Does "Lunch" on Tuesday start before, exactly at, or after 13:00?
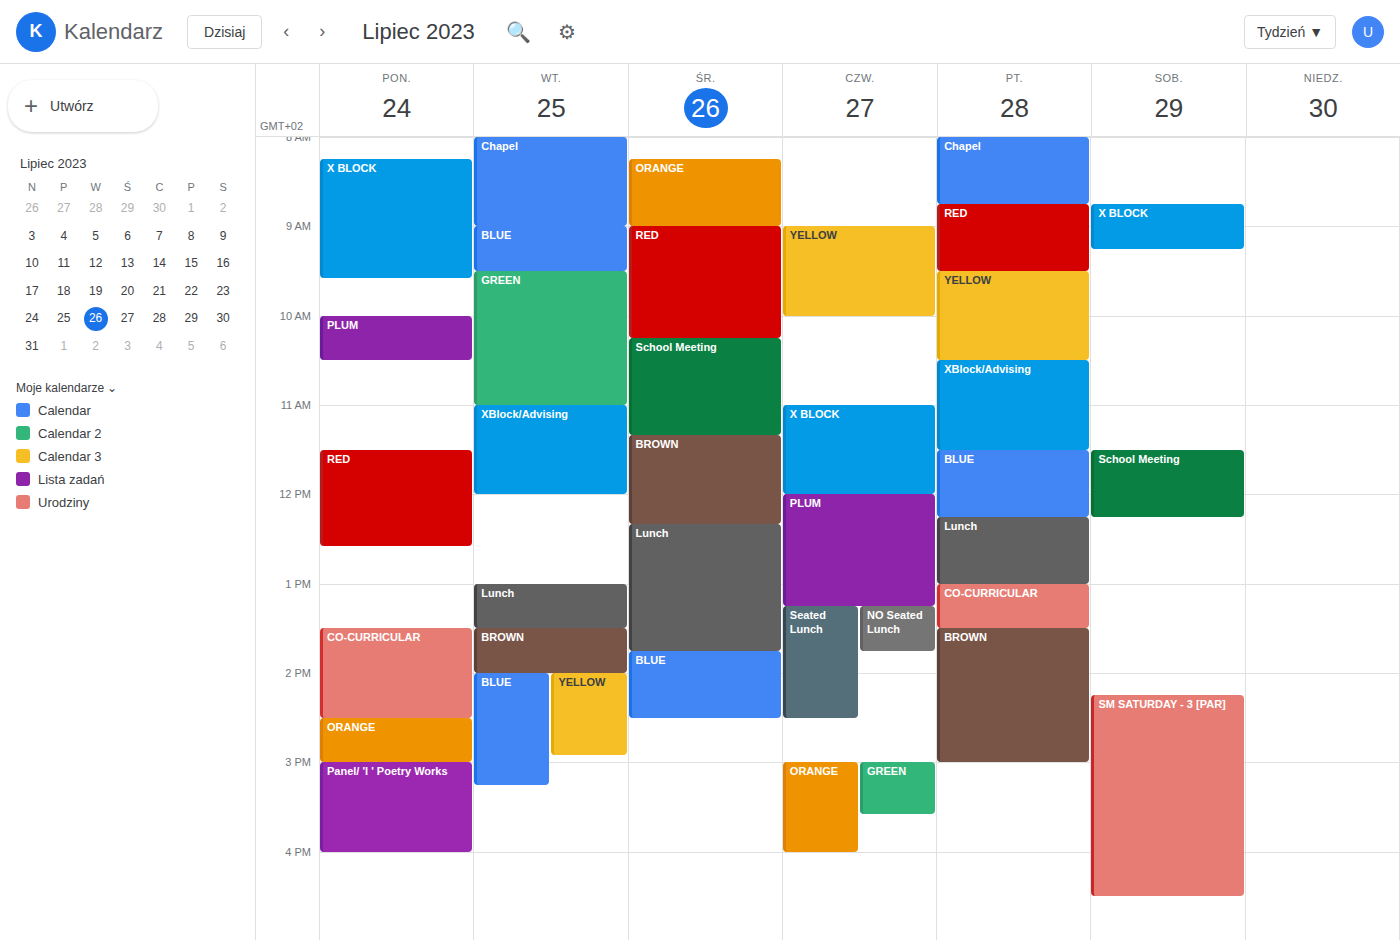
13:00 -- exactly at 13:00, on the 13:00 line.